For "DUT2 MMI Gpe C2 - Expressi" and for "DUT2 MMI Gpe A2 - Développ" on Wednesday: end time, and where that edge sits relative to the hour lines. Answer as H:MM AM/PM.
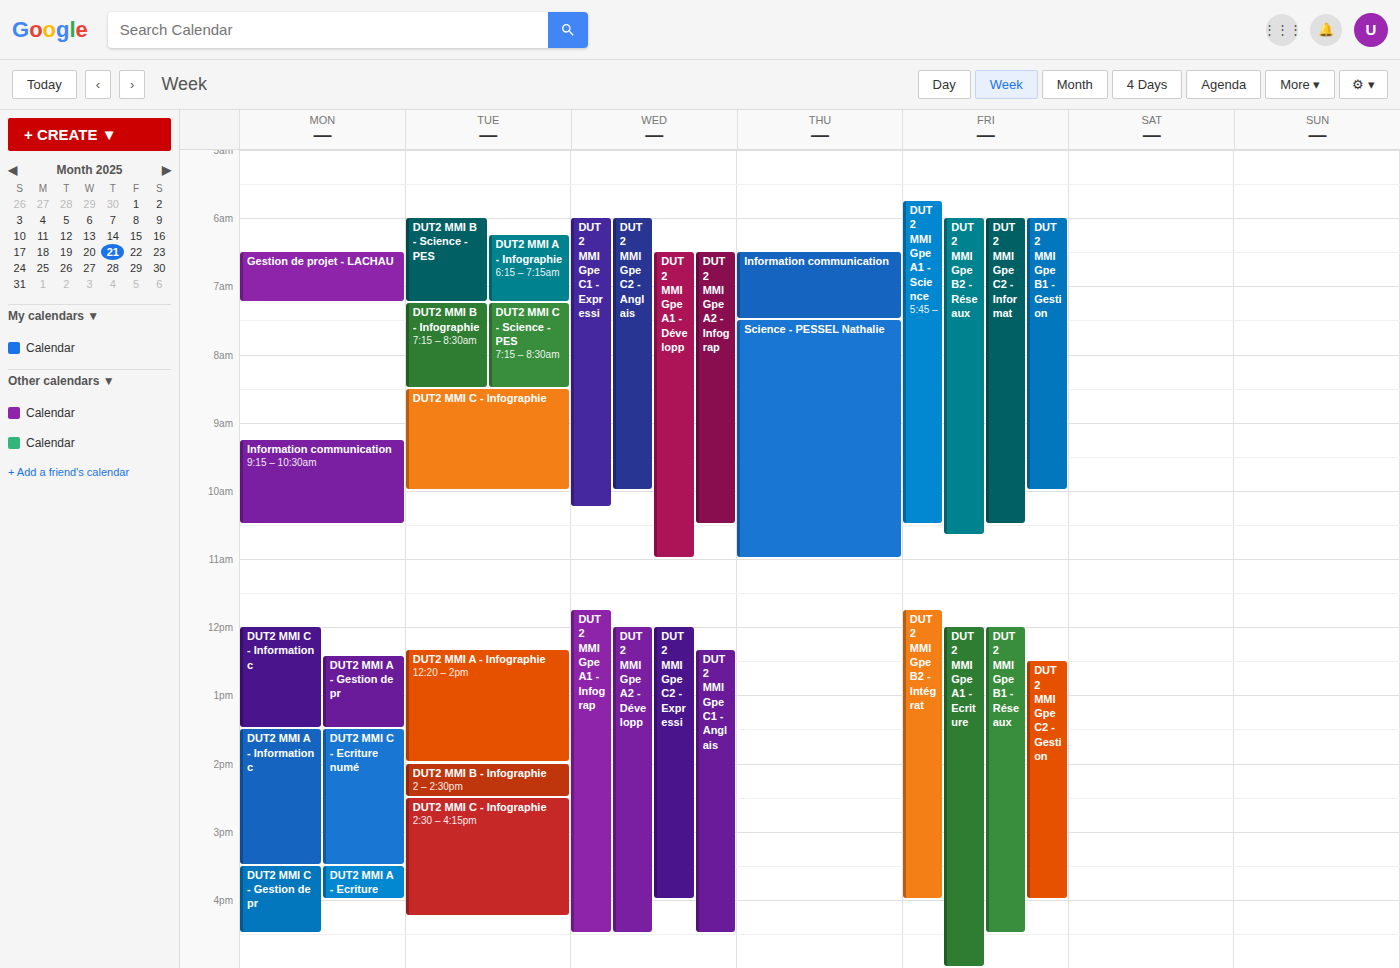
"DUT2 MMI Gpe C2 - Expressi": 4:00 PM, exactly on the 4 PM line. "DUT2 MMI Gpe A2 - Développ": 4:30 PM, halfway between the 4 PM and 5 PM lines.